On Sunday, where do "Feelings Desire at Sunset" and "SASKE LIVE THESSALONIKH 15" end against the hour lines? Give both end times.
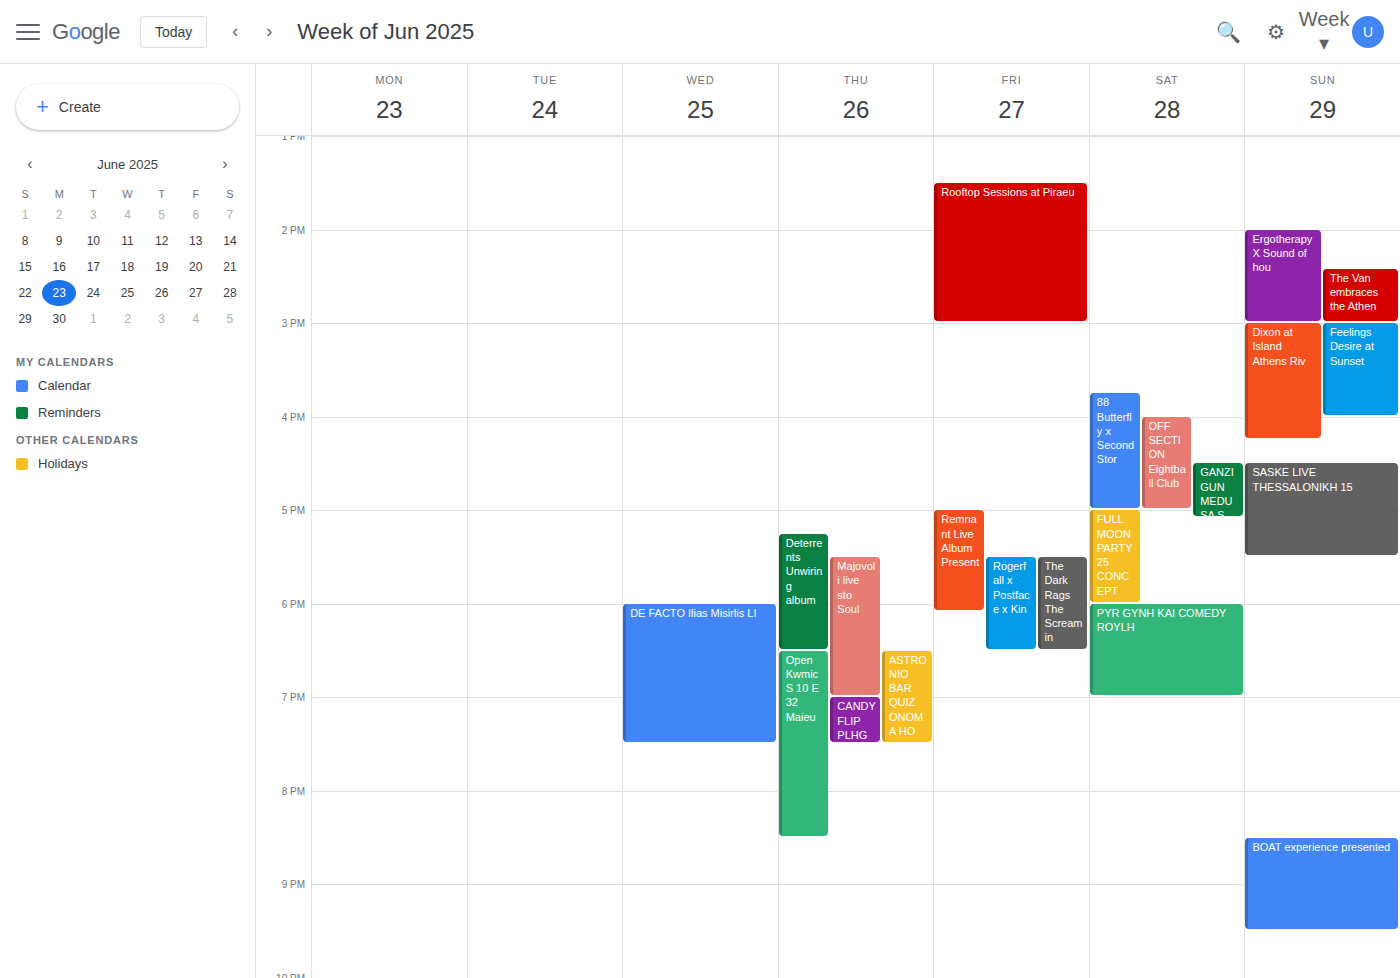
"Feelings Desire at Sunset": 16:00, exactly on the 16:00 line. "SASKE LIVE THESSALONIKH 15": 17:30, halfway between the 17:00 and 18:00 lines.